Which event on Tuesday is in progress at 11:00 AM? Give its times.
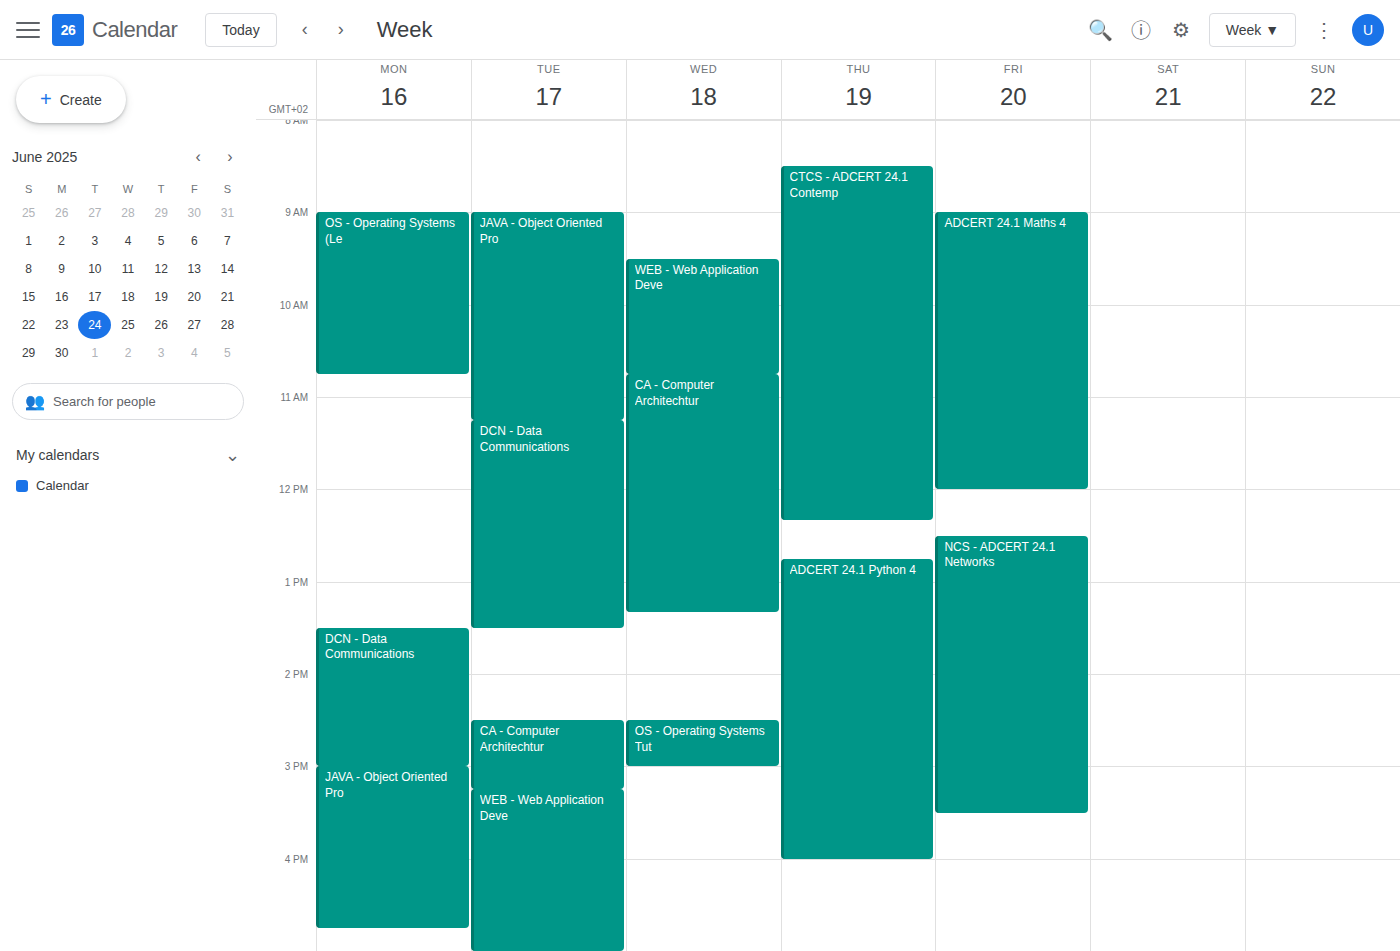
"JAVA - Object Oriented Pro", 9:00 AM to 11:15 AM